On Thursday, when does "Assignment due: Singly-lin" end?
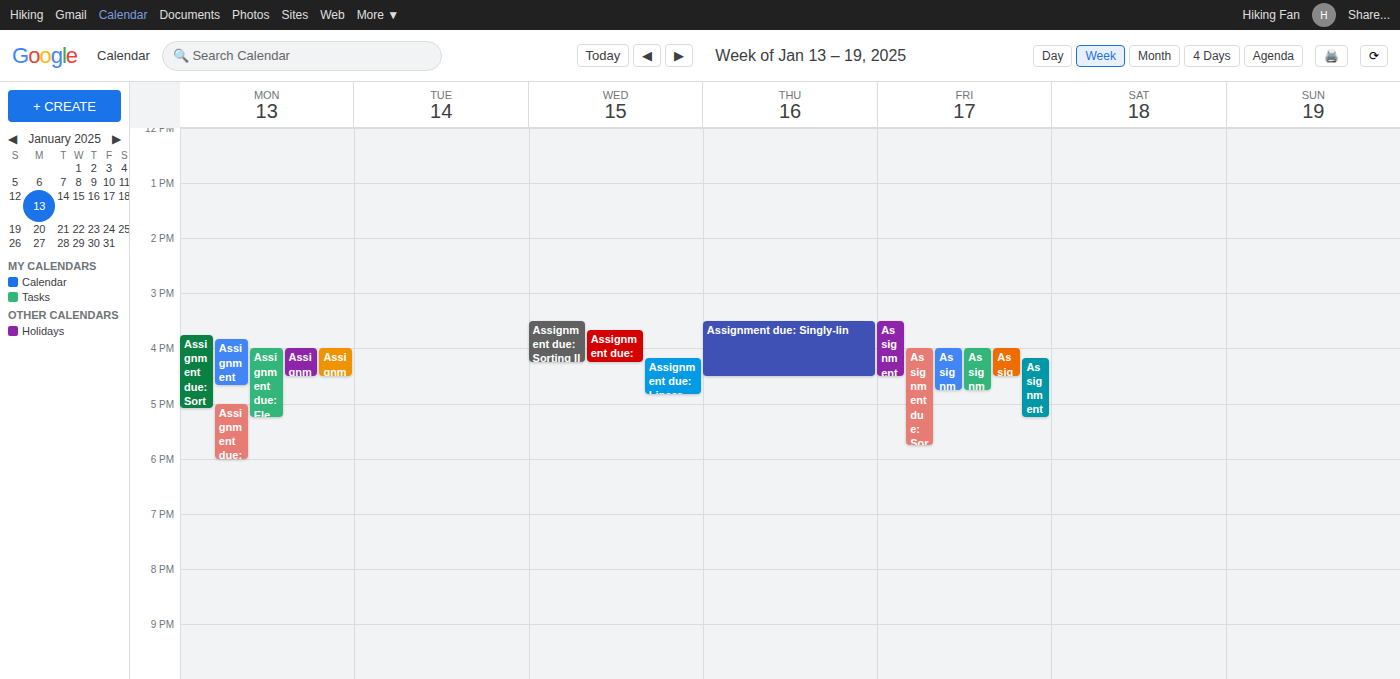
4:30 PM